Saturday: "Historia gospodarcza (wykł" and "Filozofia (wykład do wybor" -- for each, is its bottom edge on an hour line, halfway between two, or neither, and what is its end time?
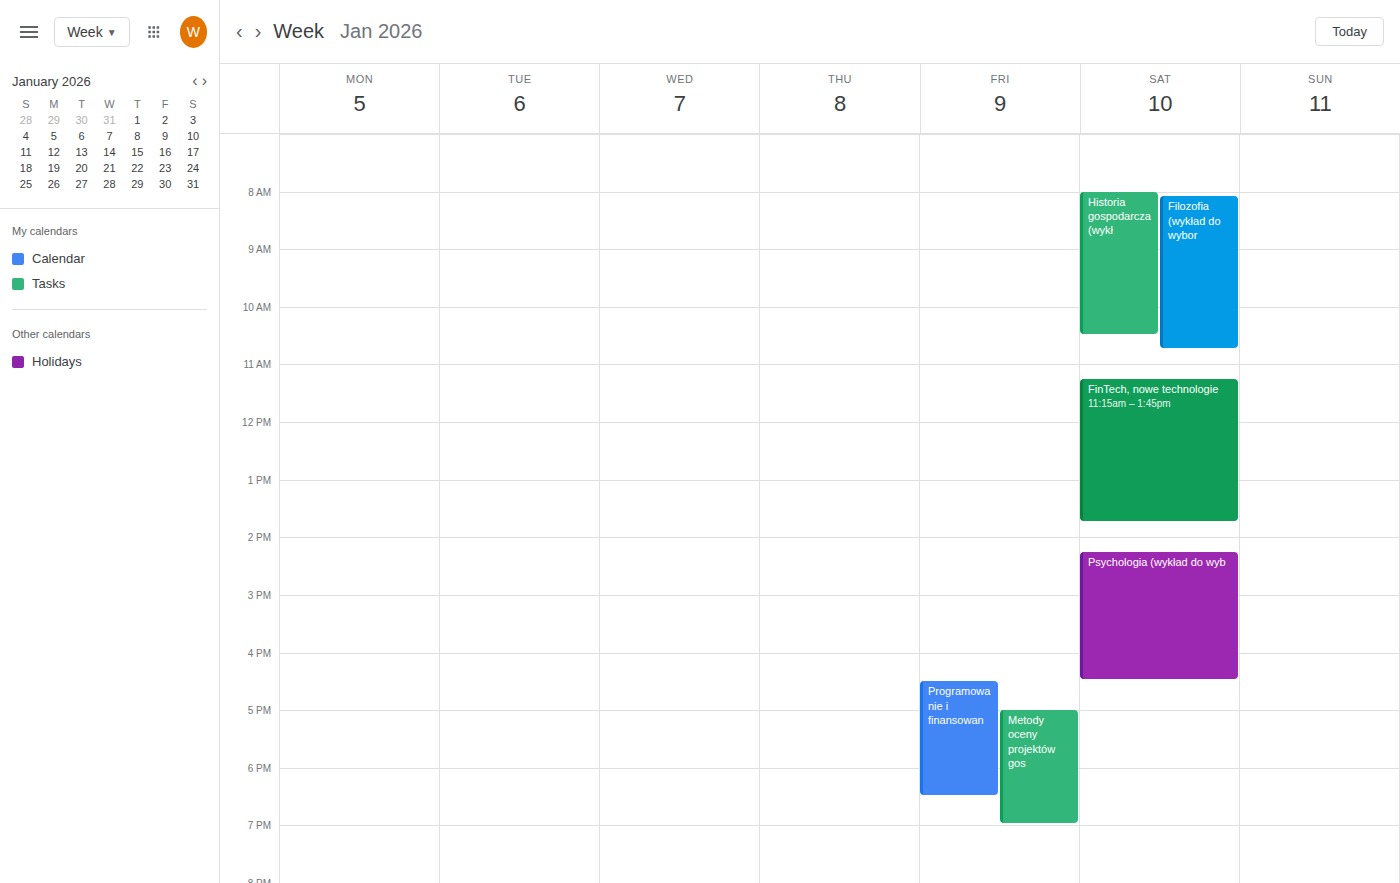
"Historia gospodarcza (wykł": 10:30 AM, halfway between the 10 AM and 11 AM lines. "Filozofia (wykład do wybor": 10:45 AM, neither: three quarters of the way from the 10 AM line to the 11 AM line.